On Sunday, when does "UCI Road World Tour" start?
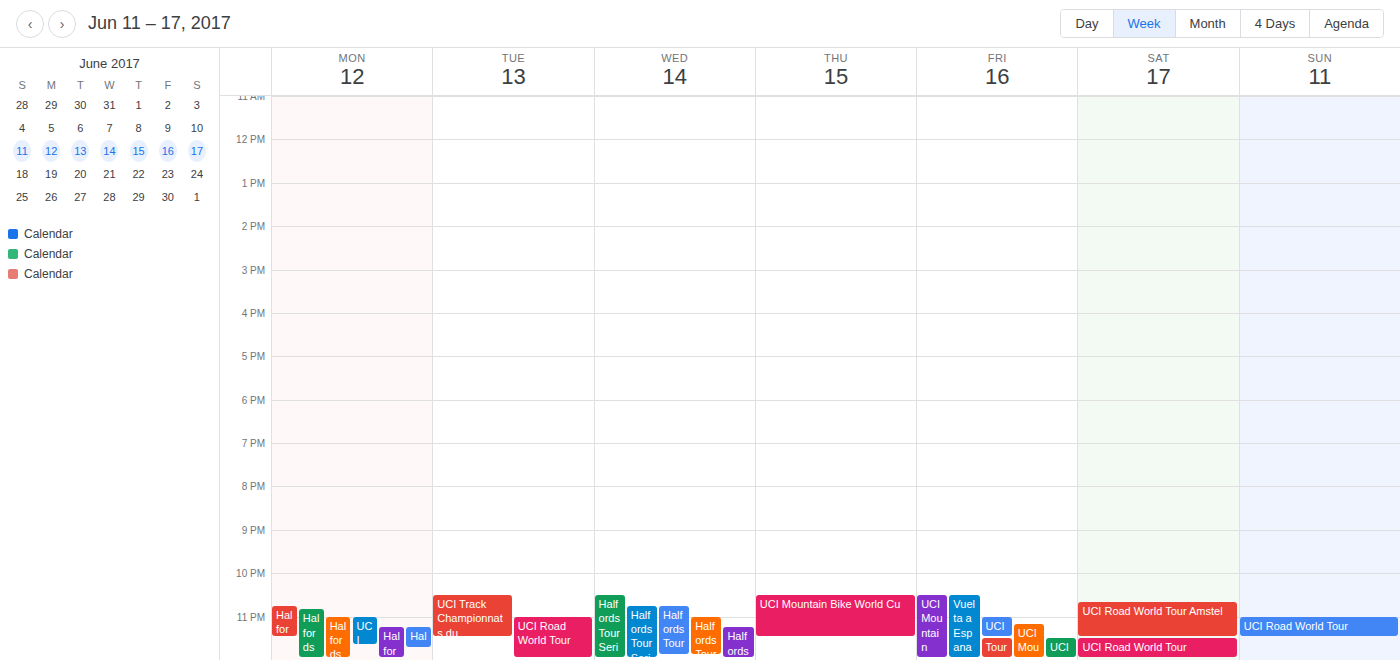
11:00 PM